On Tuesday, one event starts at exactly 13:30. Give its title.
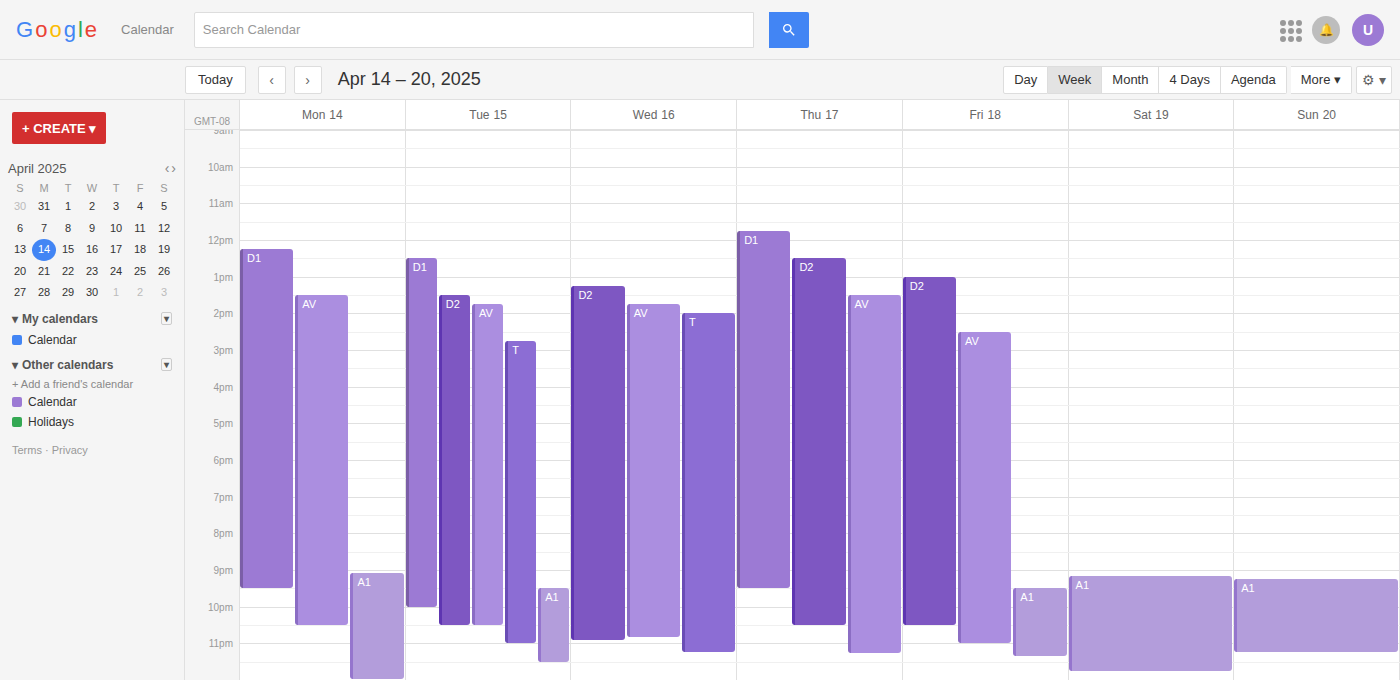
"D2"